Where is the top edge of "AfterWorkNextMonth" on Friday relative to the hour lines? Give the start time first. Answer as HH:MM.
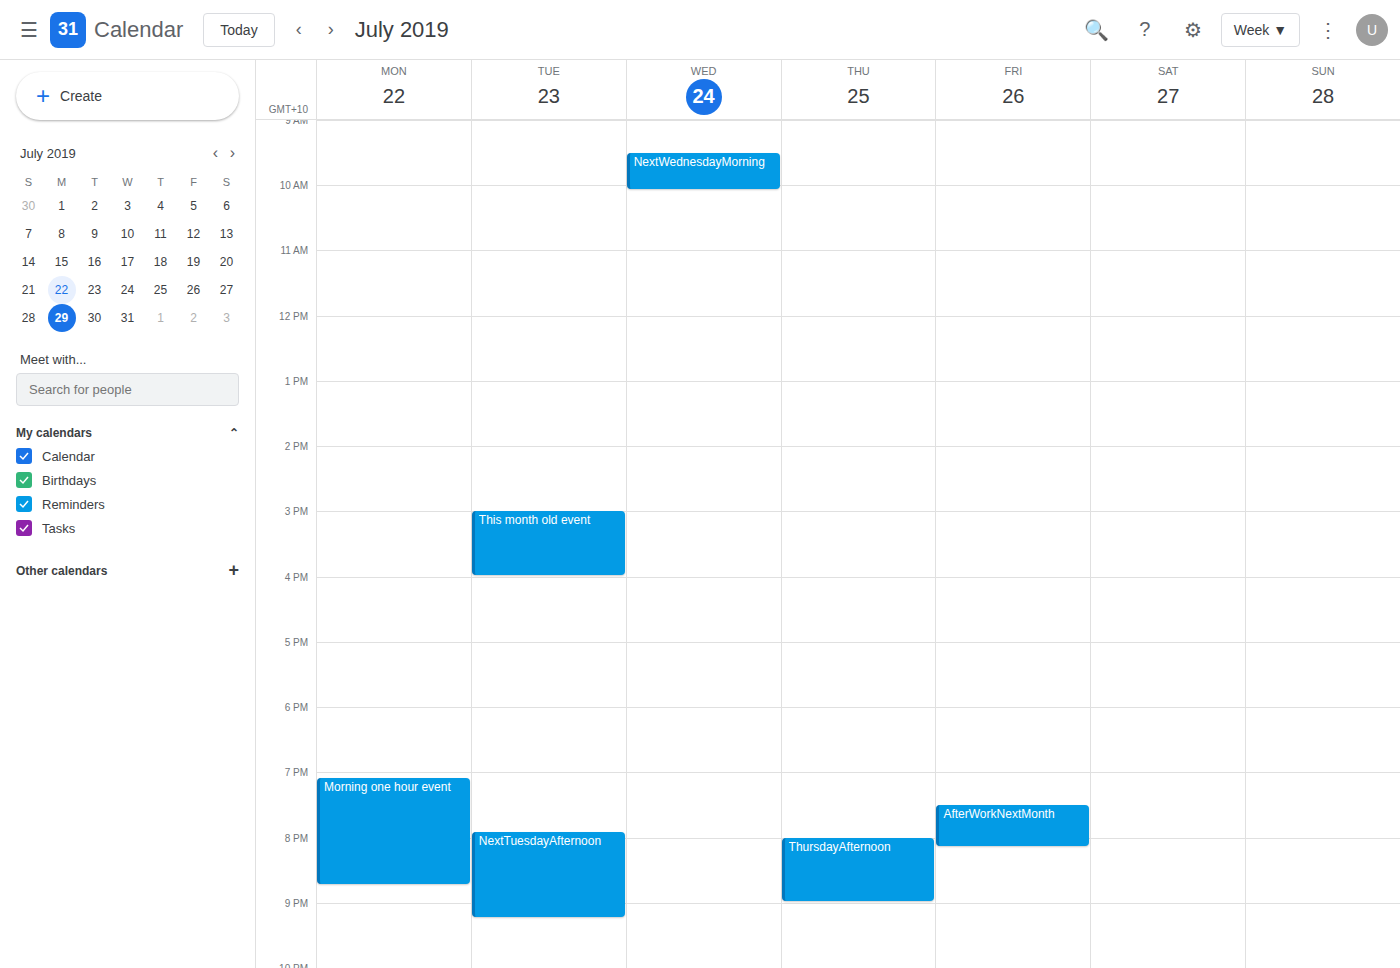
19:30 -- halfway between the 19:00 and 20:00 lines.